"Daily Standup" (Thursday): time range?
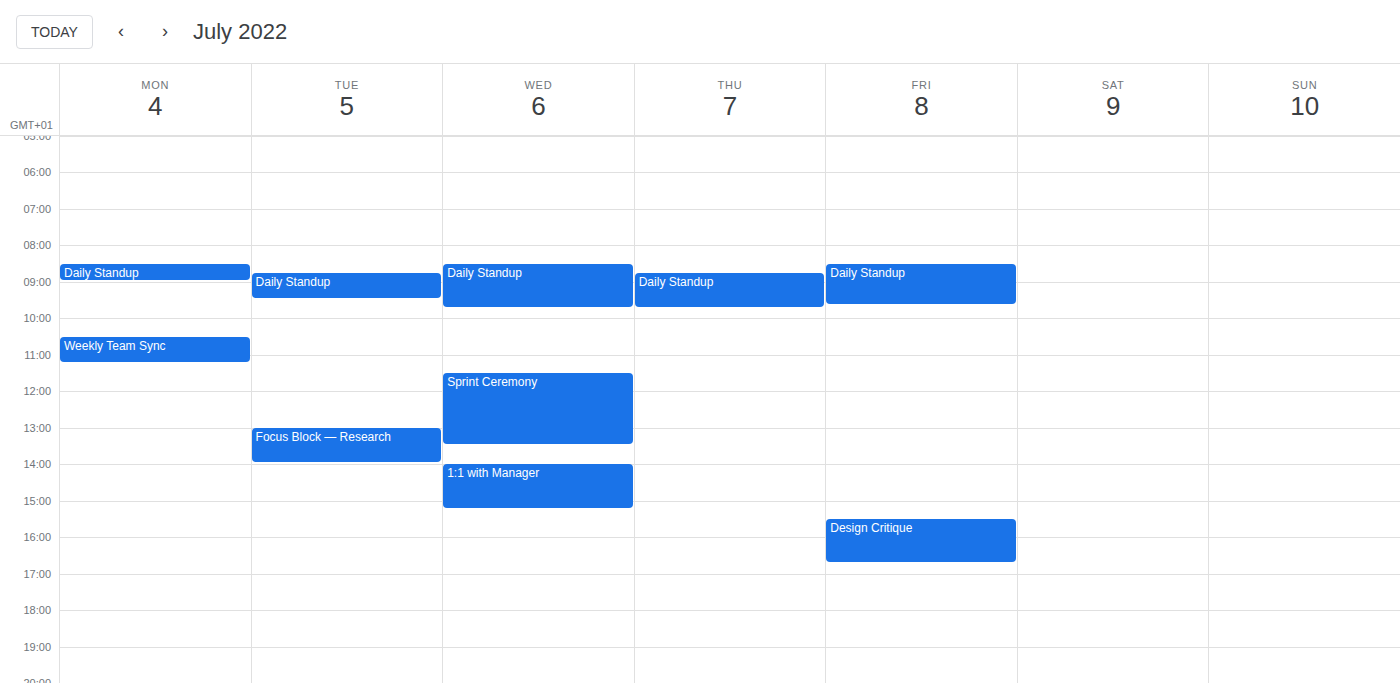
8:45 AM to 9:45 AM